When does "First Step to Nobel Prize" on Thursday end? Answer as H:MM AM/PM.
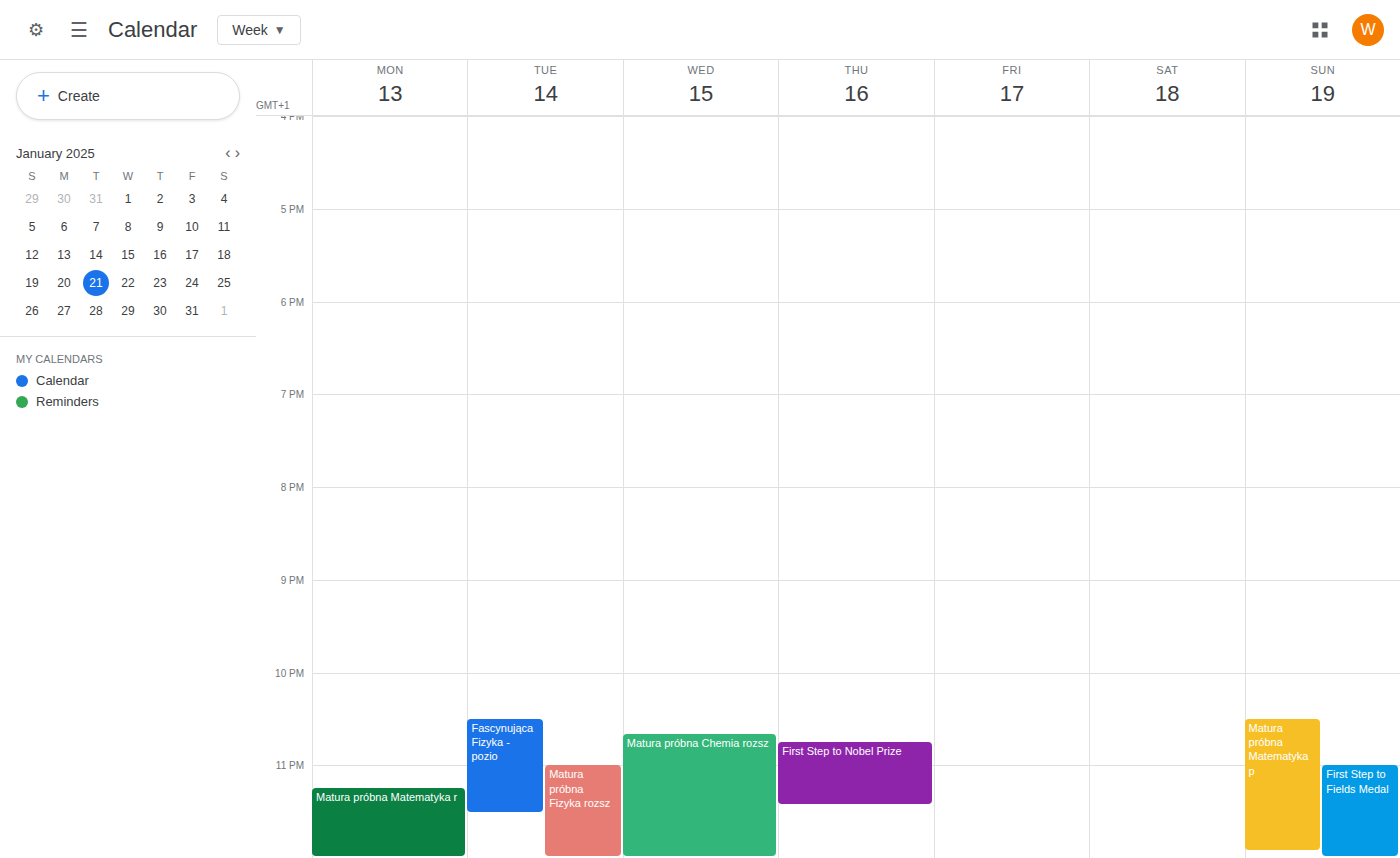
11:25 PM